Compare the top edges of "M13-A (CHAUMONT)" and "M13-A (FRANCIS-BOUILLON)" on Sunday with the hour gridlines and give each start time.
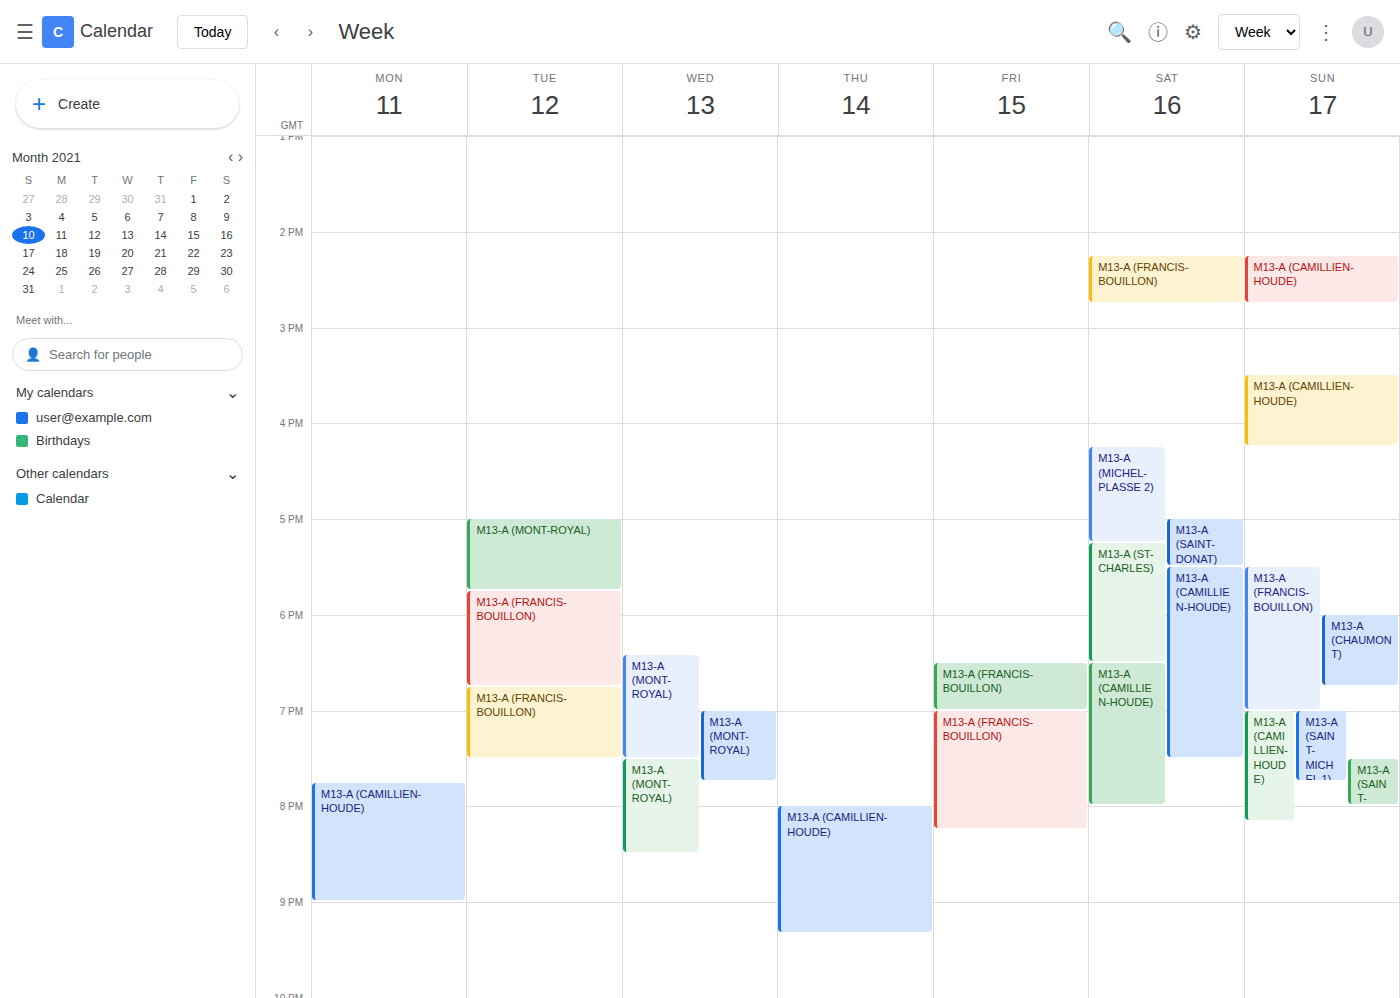
"M13-A (CHAUMONT)": 6:00 PM, exactly on the 6 PM line. "M13-A (FRANCIS-BOUILLON)": 5:30 PM, halfway between the 5 PM and 6 PM lines.